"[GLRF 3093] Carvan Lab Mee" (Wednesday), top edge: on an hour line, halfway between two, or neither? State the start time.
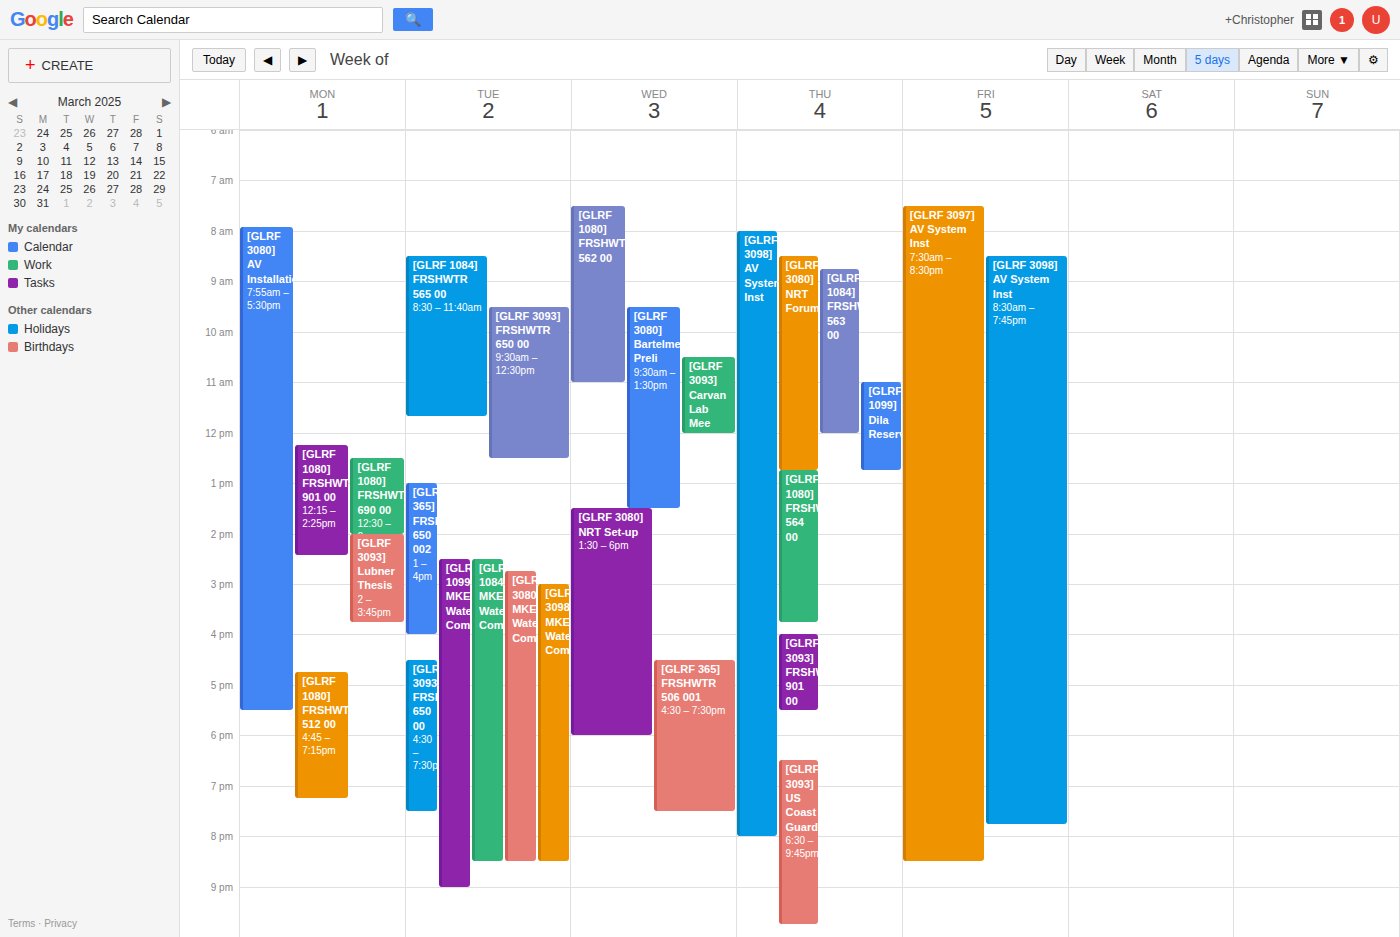
10:30 AM -- halfway between the 10 AM and 11 AM lines.